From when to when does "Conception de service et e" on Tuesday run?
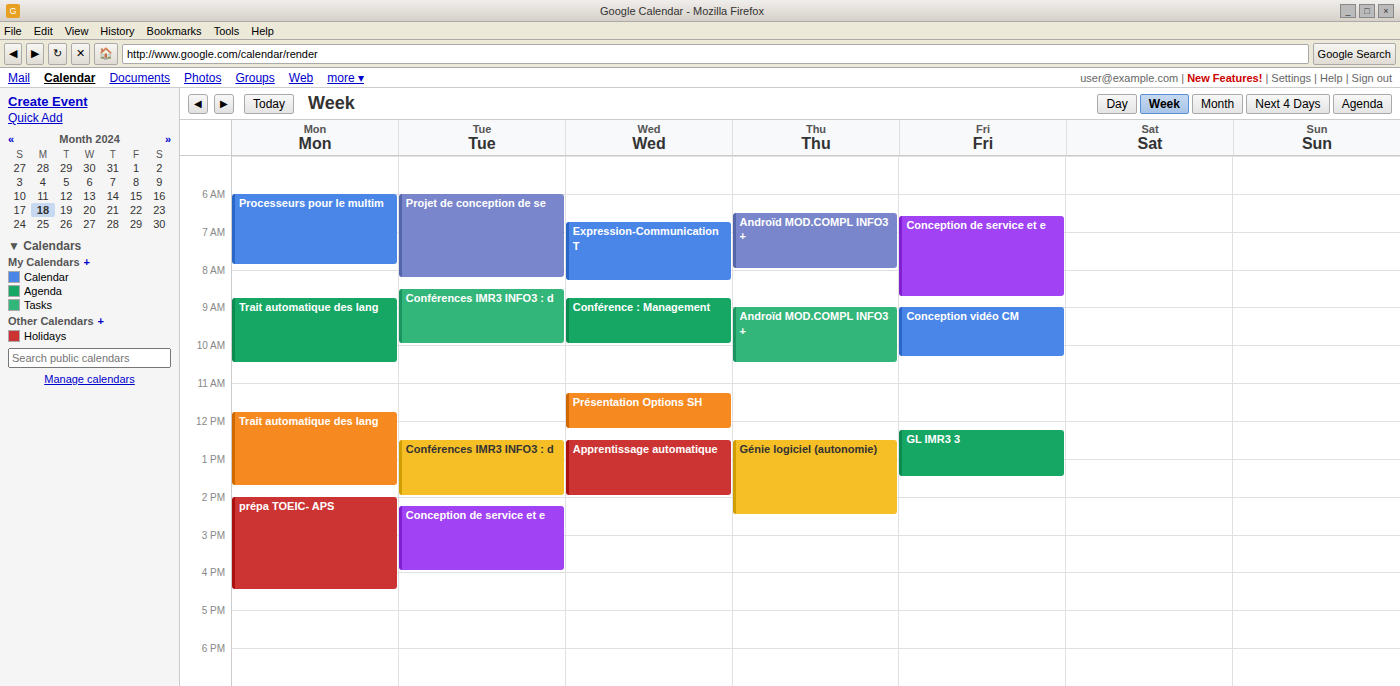
2:15 PM to 4:00 PM